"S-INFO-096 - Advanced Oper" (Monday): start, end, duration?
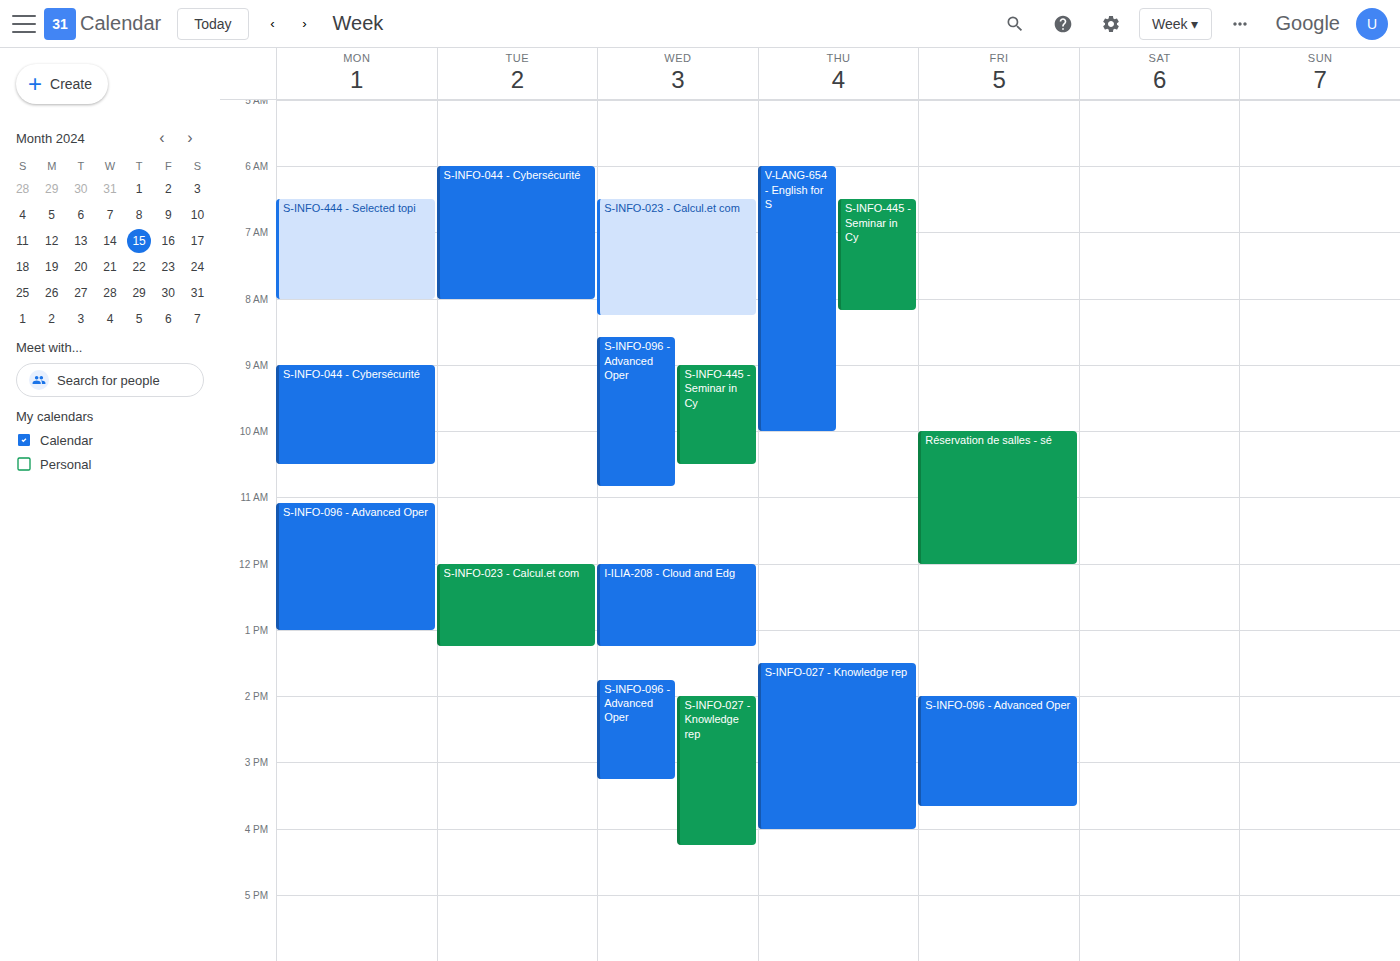
11:05 AM to 1:00 PM, 1 hour 55 minutes